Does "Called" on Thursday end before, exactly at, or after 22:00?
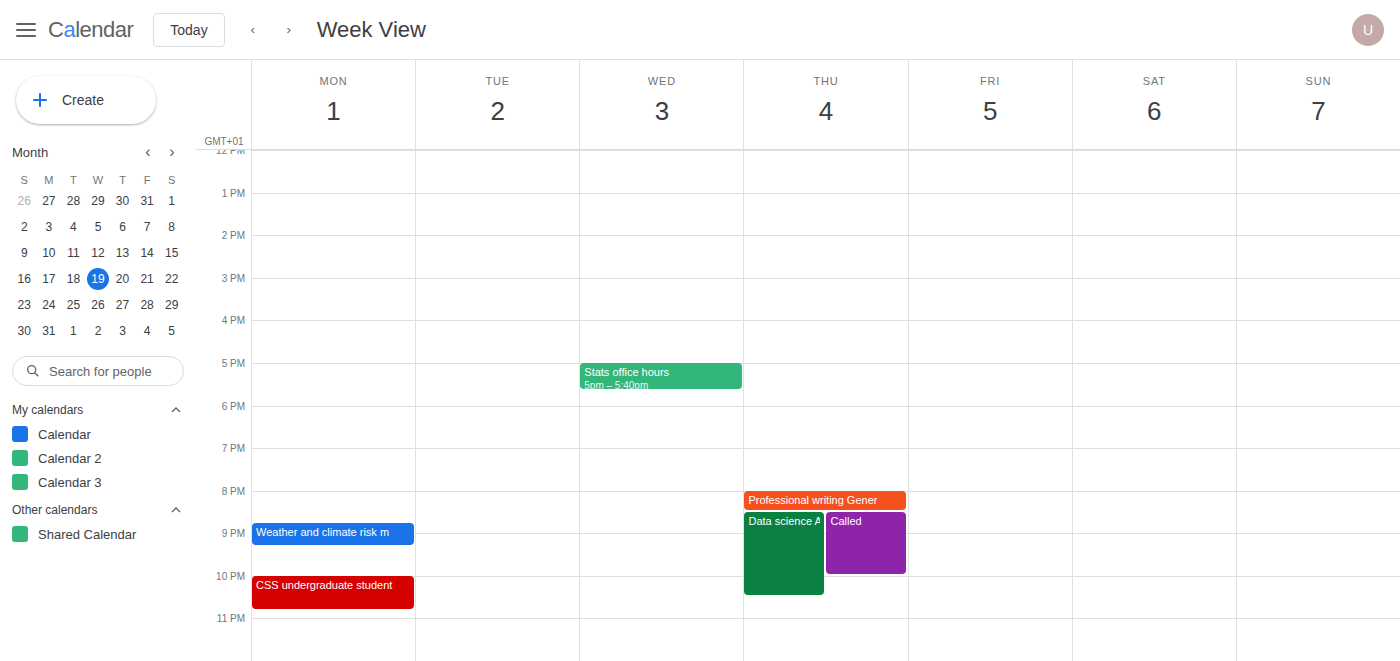
22:00 -- exactly at 22:00, on the 22:00 line.